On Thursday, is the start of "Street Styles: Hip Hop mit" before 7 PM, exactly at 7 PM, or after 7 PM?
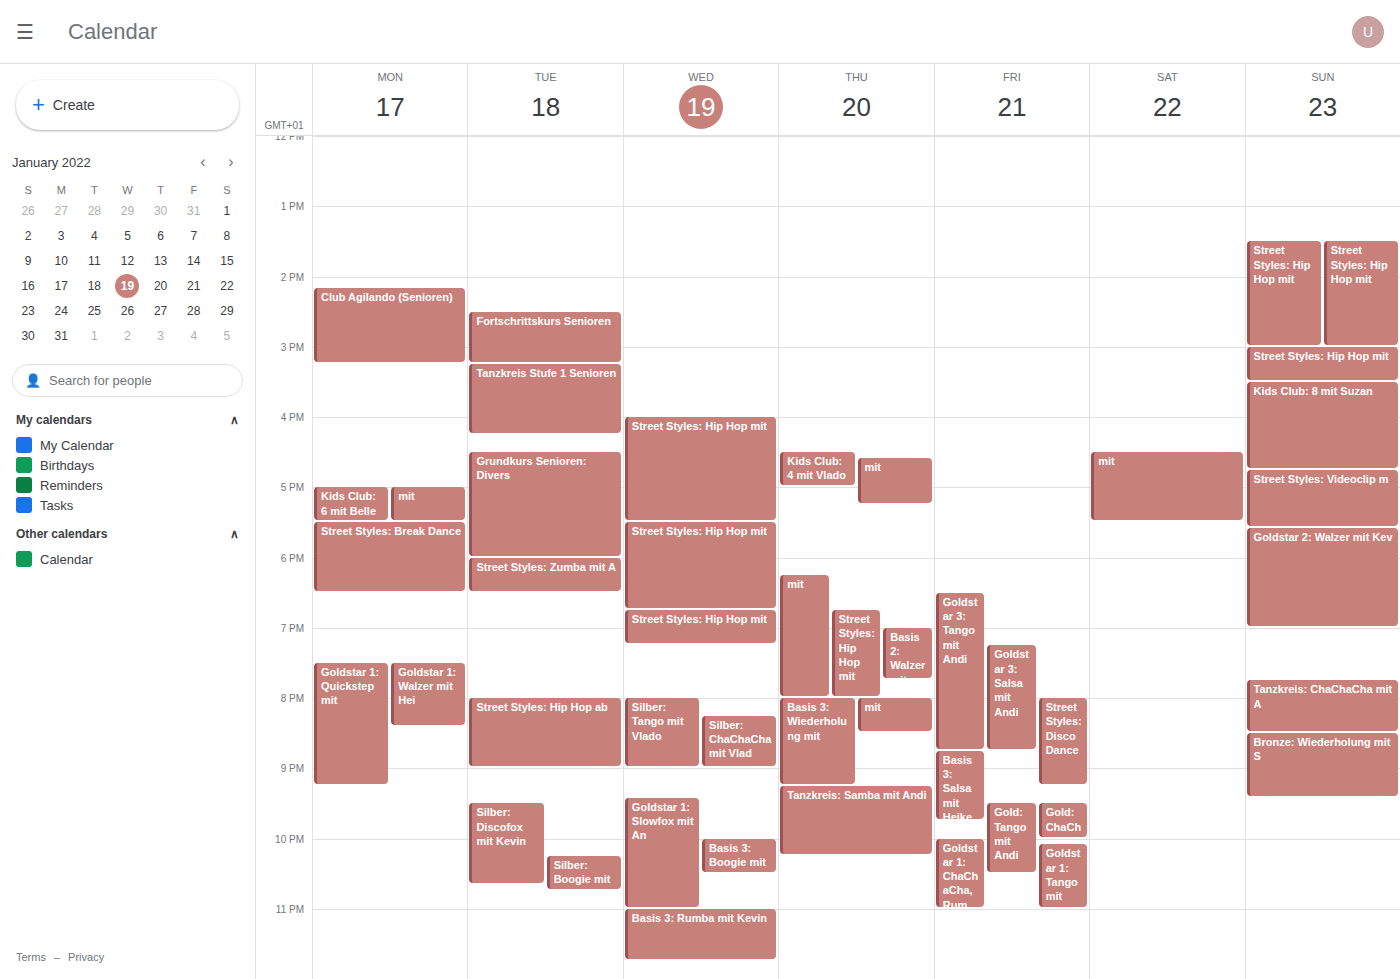
6:45 PM -- before 7 PM, 15 minutes above the 7 PM line.